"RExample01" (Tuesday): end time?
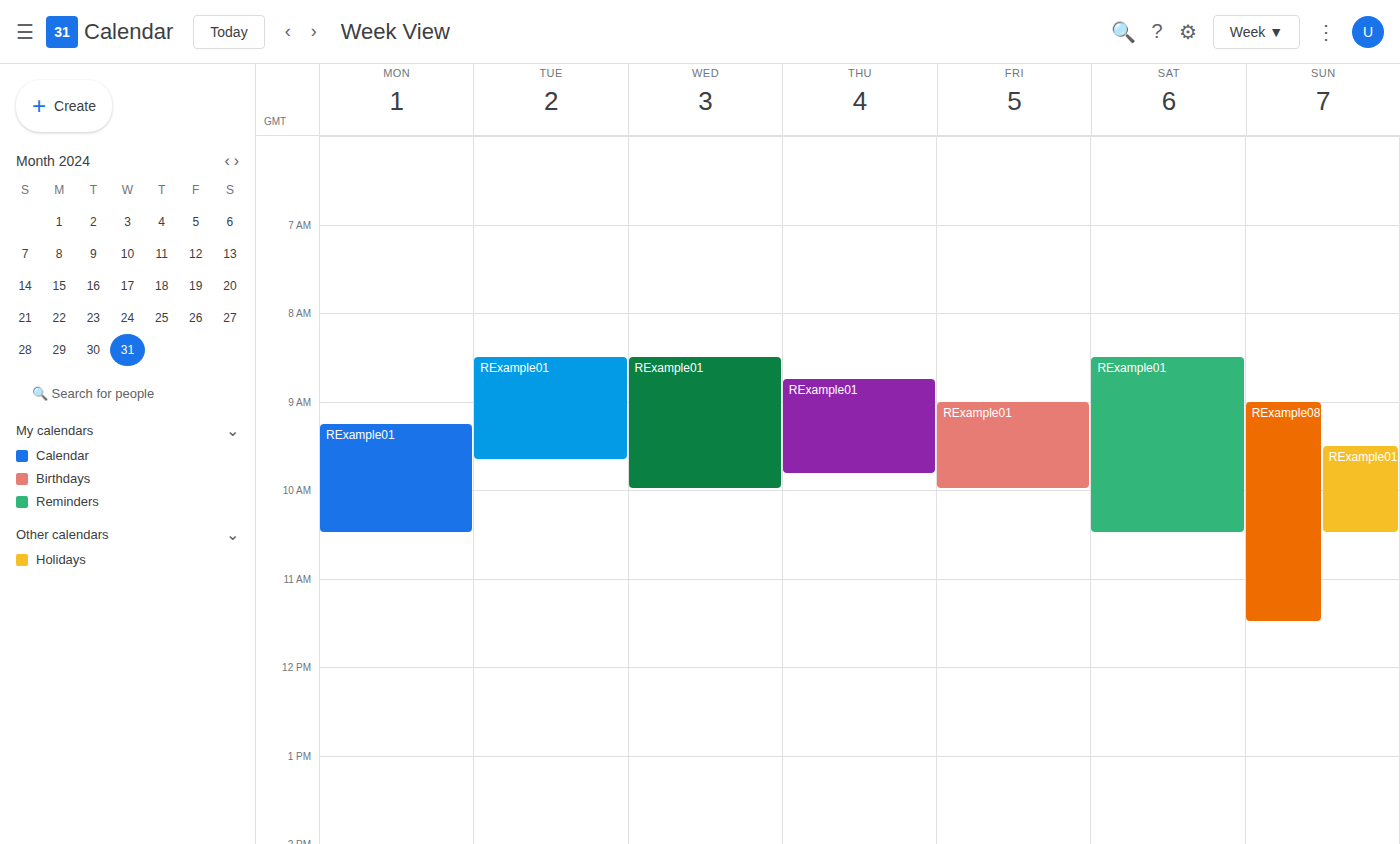
09:40